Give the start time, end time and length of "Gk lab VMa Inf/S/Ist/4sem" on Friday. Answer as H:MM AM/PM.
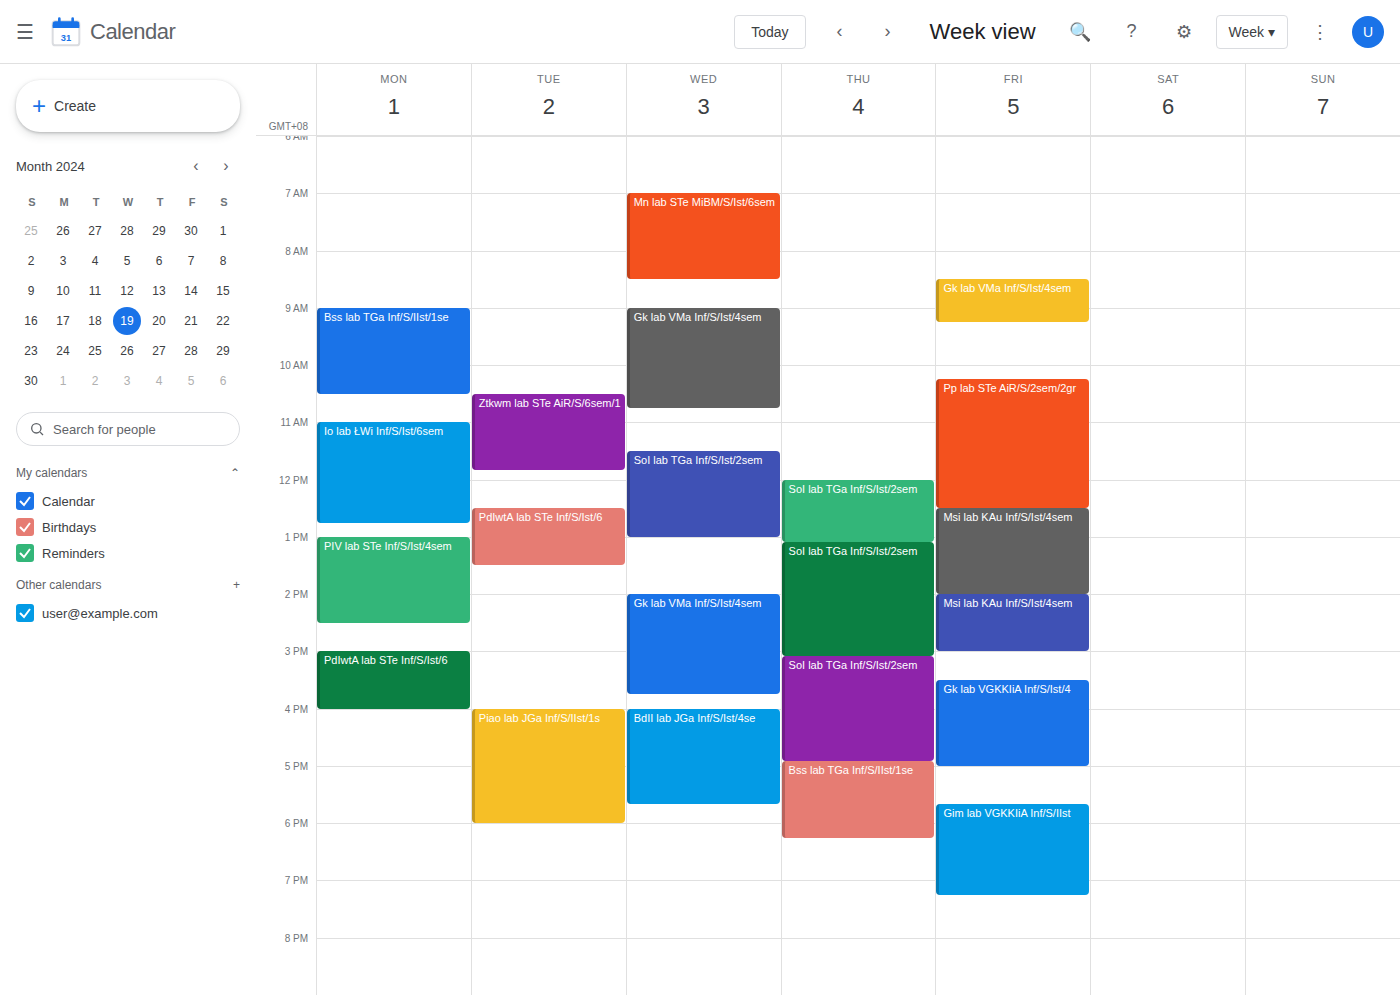
8:30 AM to 9:15 AM, 45 minutes